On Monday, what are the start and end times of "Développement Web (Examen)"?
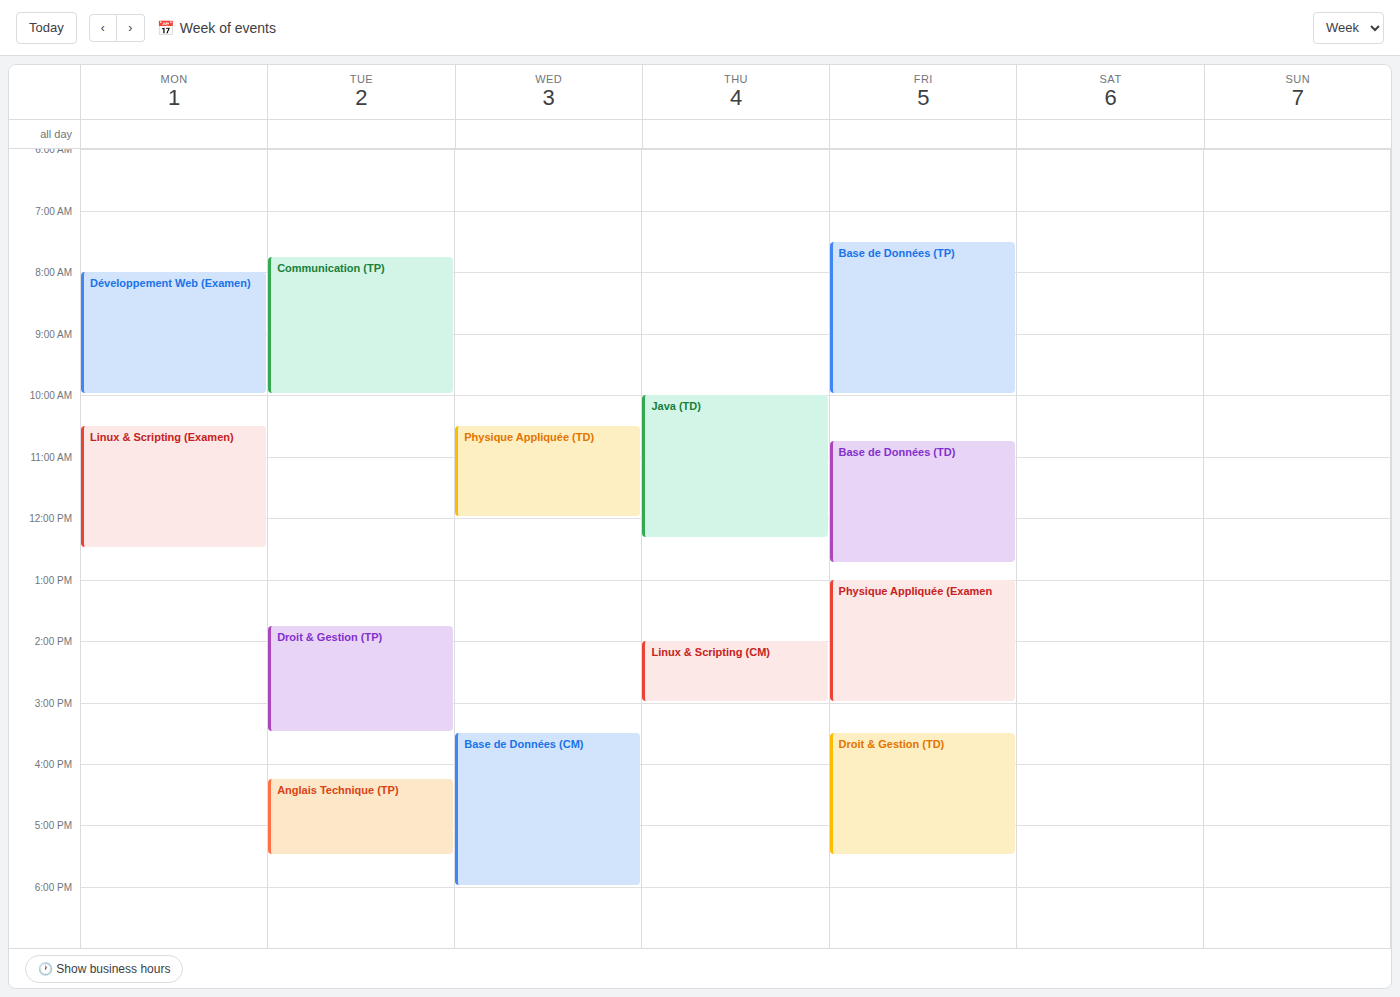
8:00 AM to 10:00 AM